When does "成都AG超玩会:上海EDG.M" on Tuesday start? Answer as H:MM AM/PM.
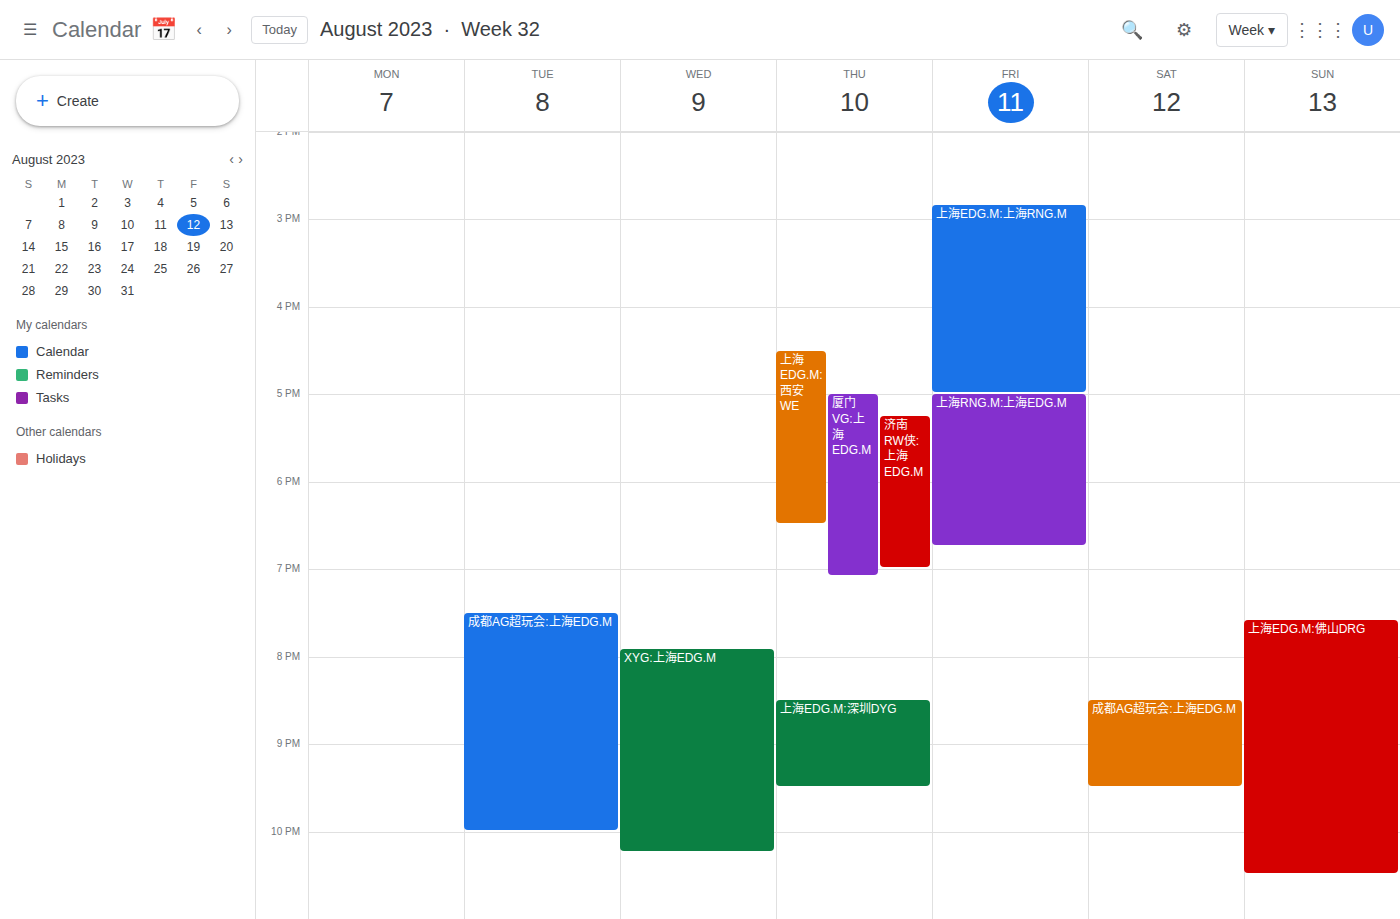
7:30 PM